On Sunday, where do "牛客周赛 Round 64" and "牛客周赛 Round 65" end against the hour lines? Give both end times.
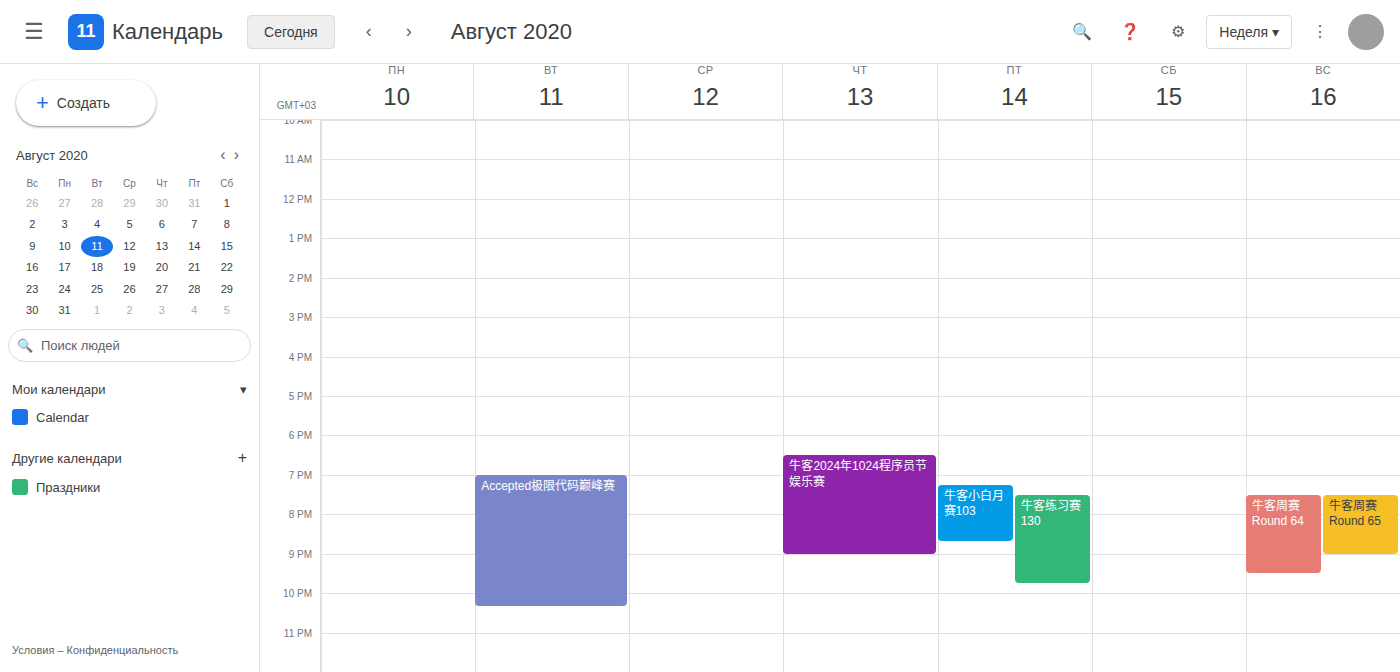
"牛客周赛 Round 64": 9:30 PM, halfway between the 9 PM and 10 PM lines. "牛客周赛 Round 65": 9:00 PM, exactly on the 9 PM line.